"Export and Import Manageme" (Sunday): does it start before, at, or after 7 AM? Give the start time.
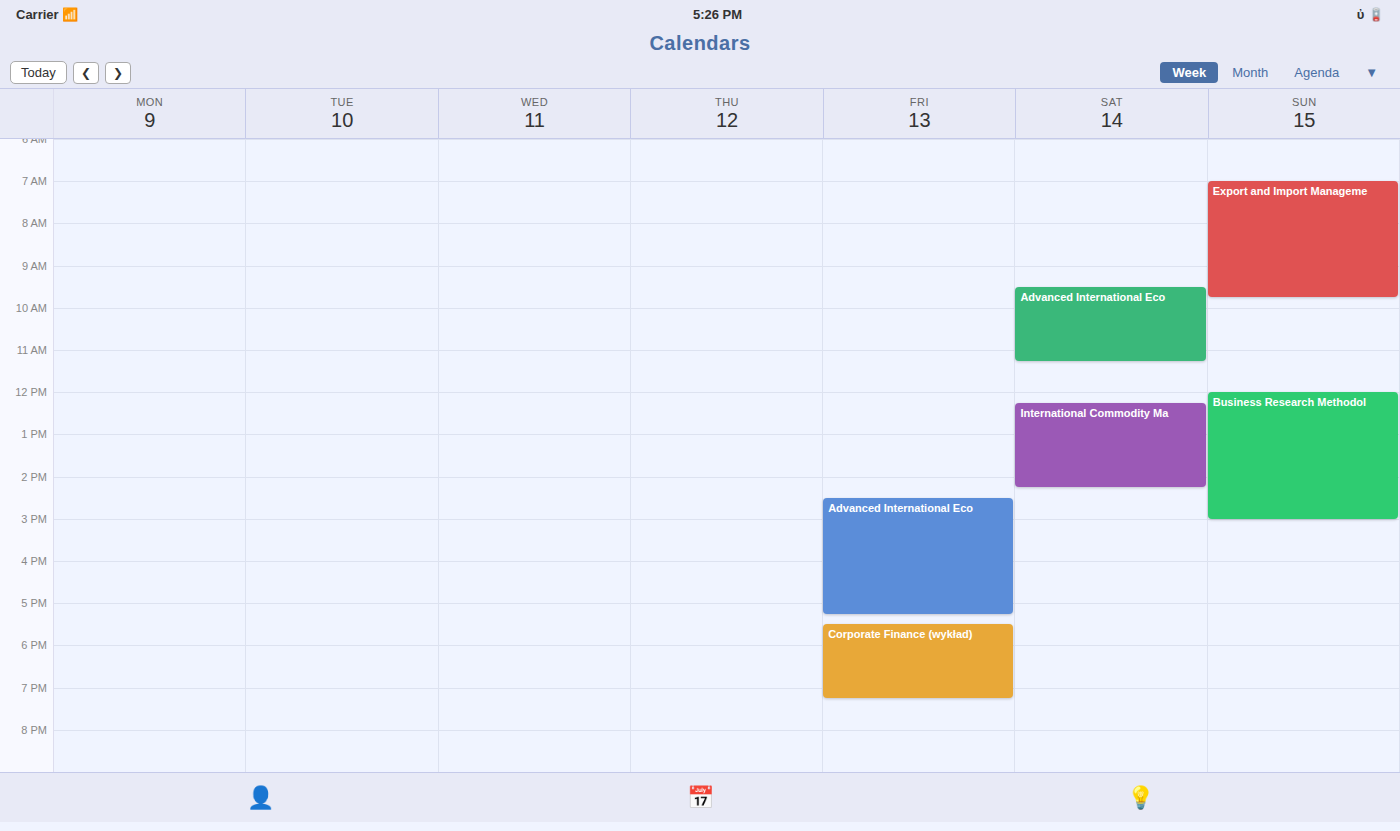
7:00 AM -- exactly at 7 AM, on the 7 AM line.